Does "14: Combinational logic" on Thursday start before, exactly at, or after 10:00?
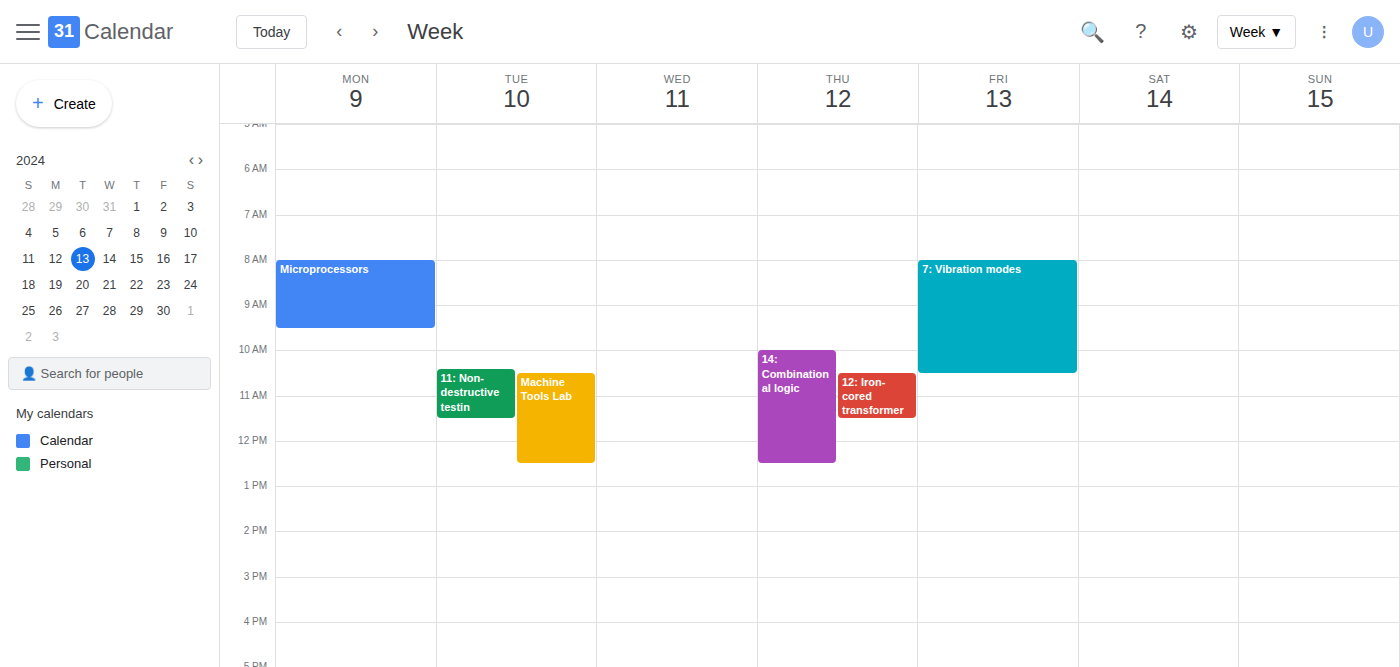
10:00 -- exactly at 10:00, on the 10:00 line.